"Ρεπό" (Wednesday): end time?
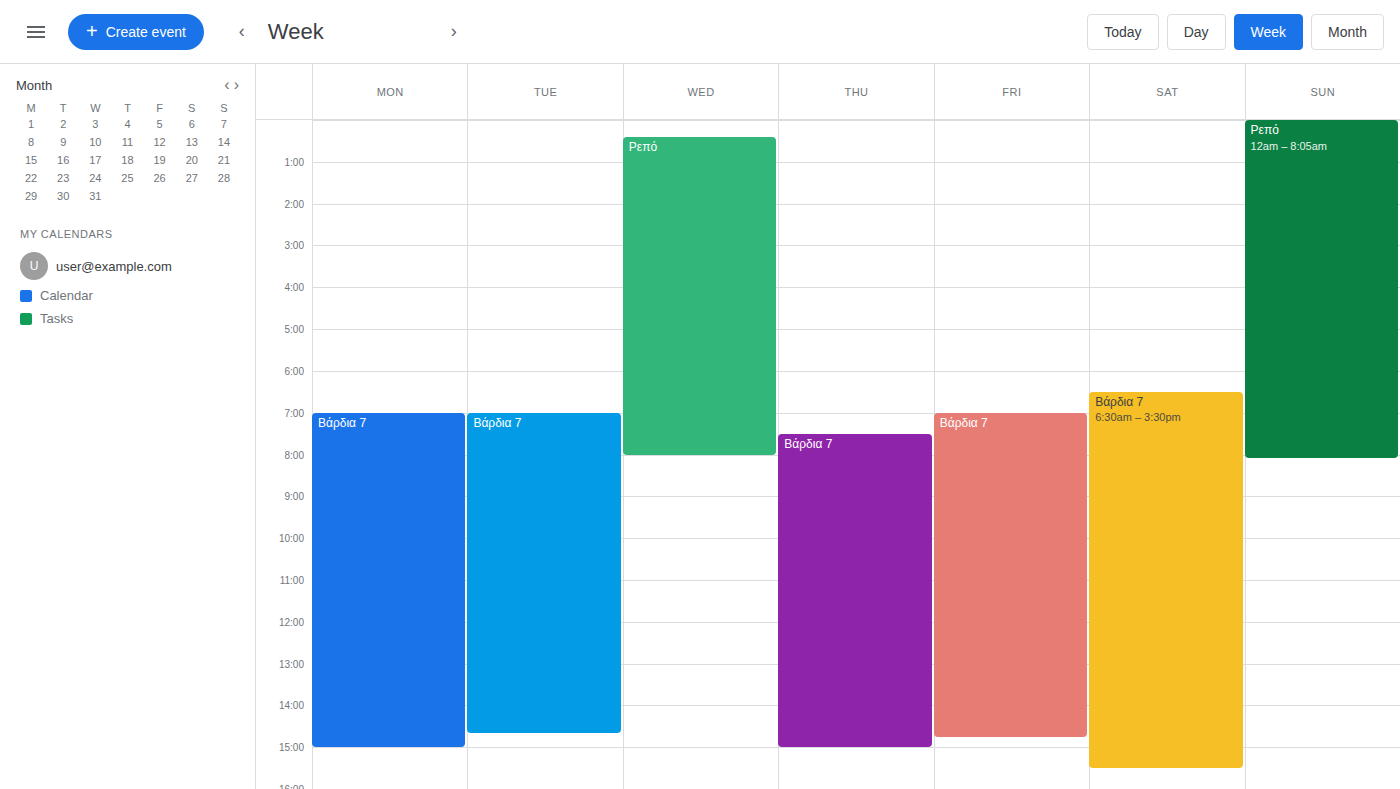
8:00 AM